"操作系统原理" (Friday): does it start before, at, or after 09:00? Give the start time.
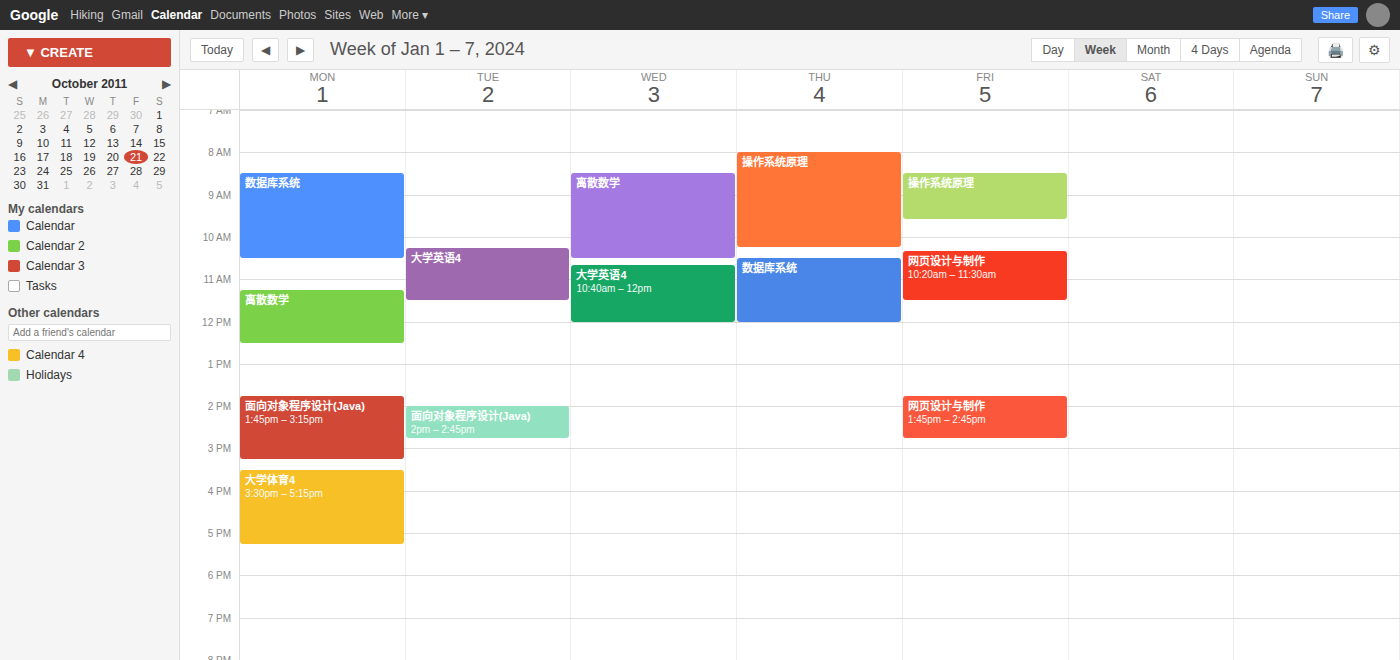
08:30 -- before 09:00, 30 minutes above the 09:00 line.